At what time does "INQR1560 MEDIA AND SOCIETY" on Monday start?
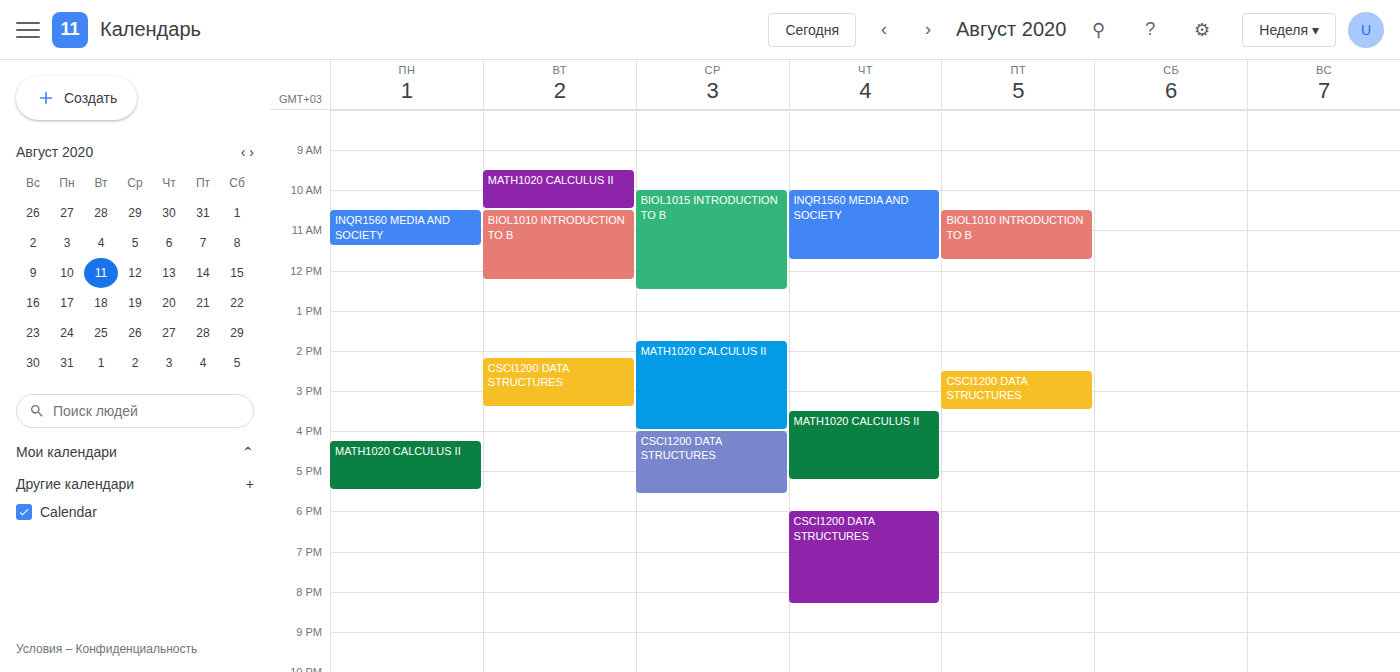
10:30 AM